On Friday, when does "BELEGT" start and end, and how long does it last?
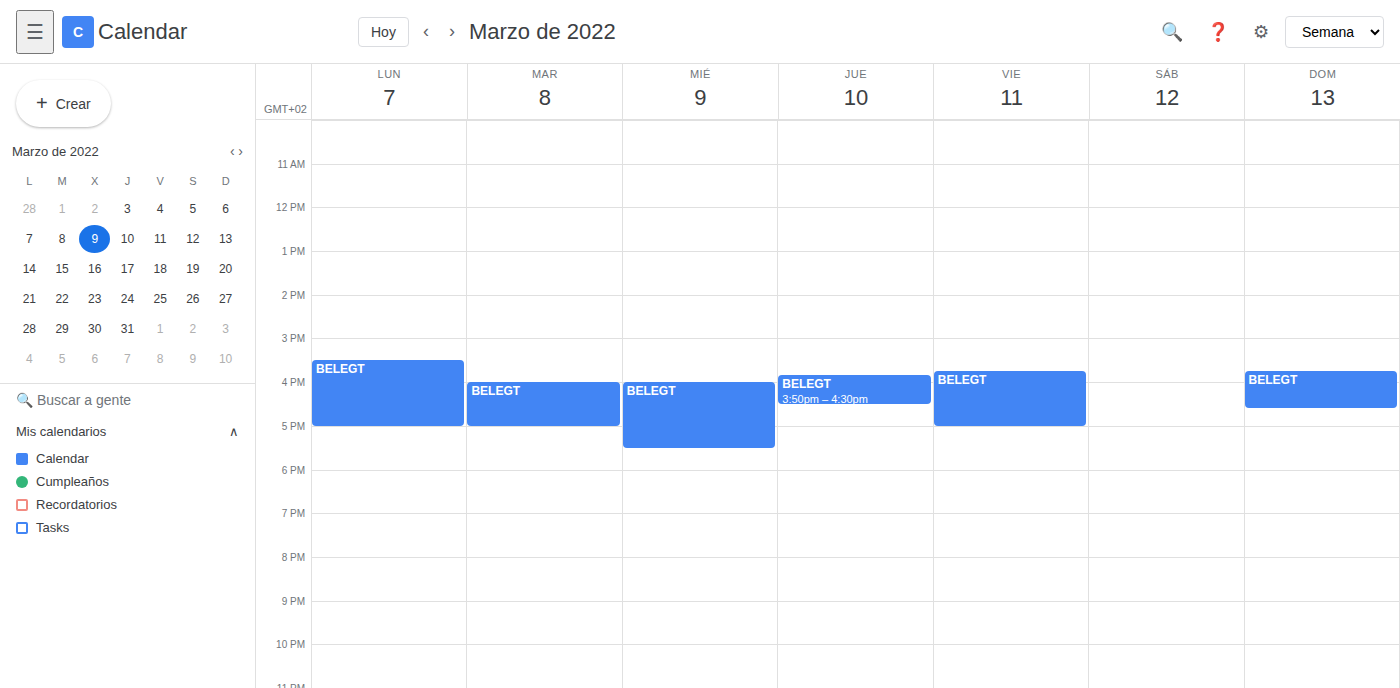
15:45 to 17:00, 1 hour 15 minutes